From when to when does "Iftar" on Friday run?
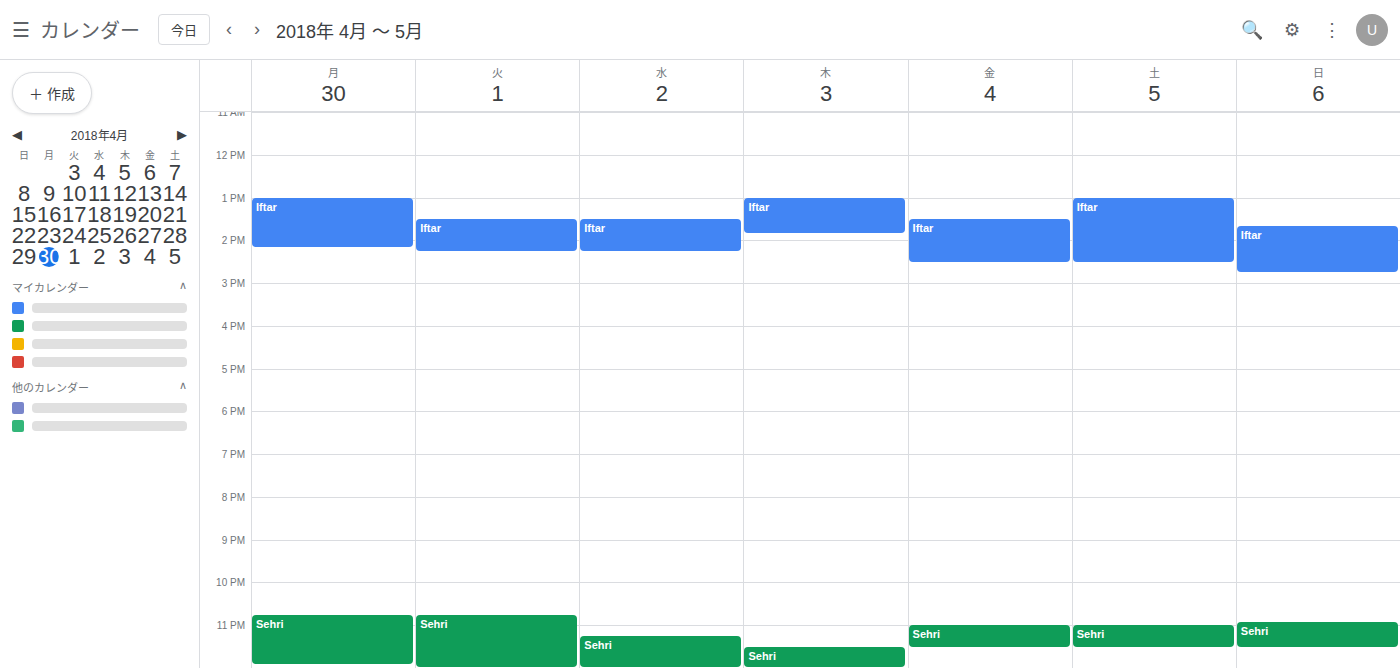
1:30 PM to 2:30 PM